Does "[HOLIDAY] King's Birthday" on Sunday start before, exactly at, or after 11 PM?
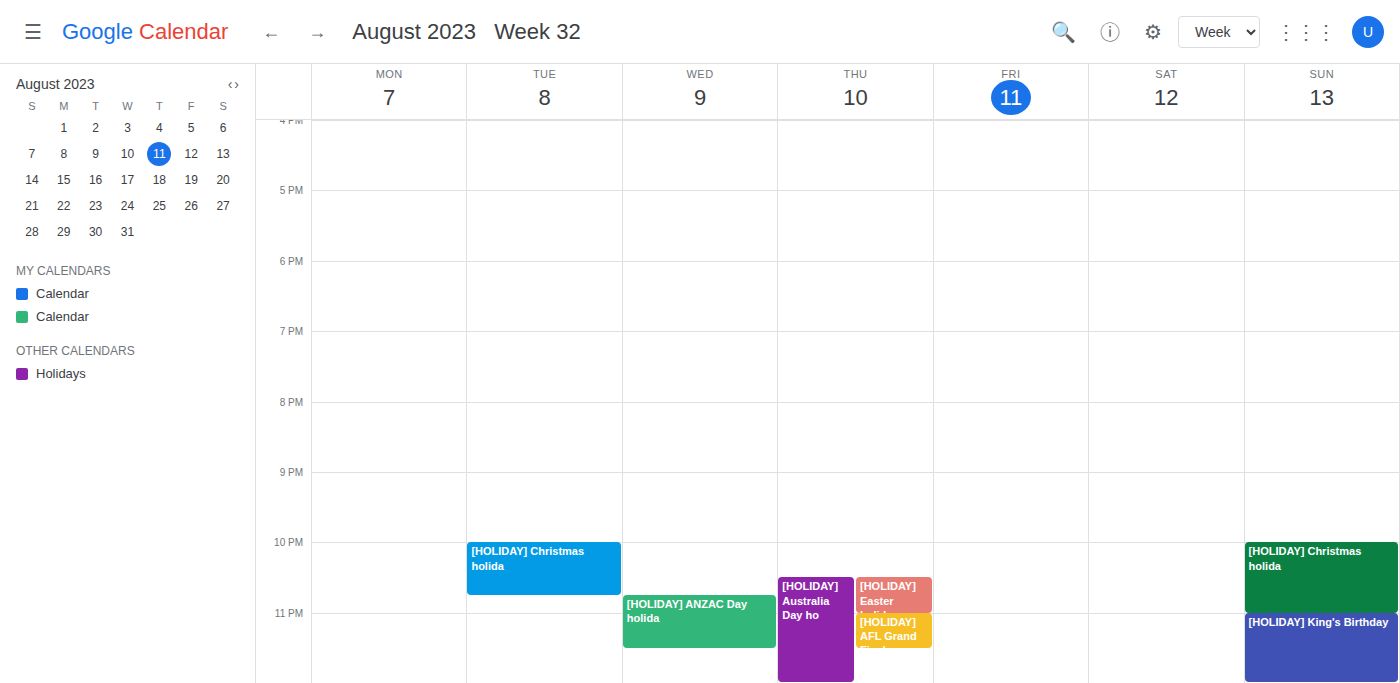
11:00 PM -- exactly at 11 PM, on the 11 PM line.